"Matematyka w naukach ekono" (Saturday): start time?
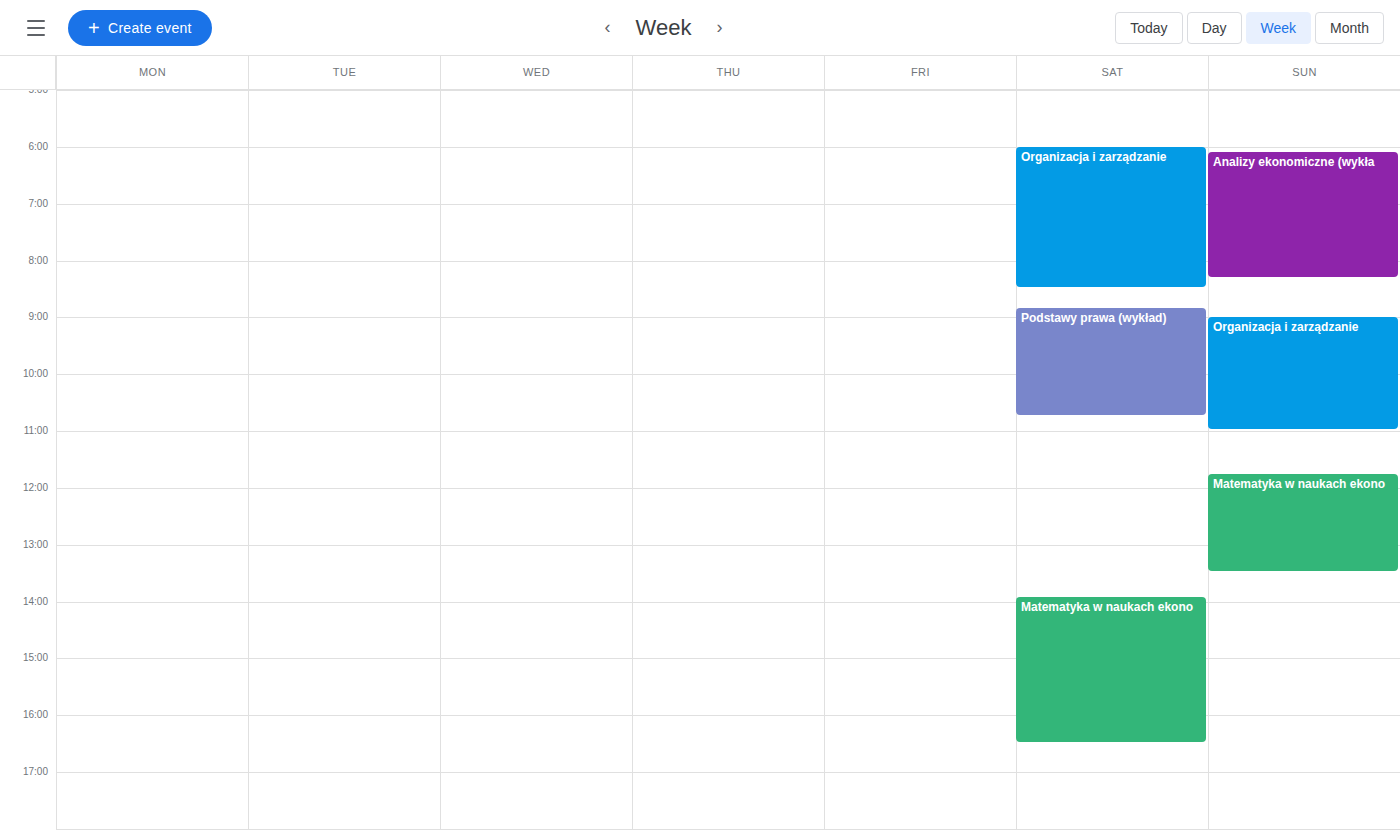
1:55 PM